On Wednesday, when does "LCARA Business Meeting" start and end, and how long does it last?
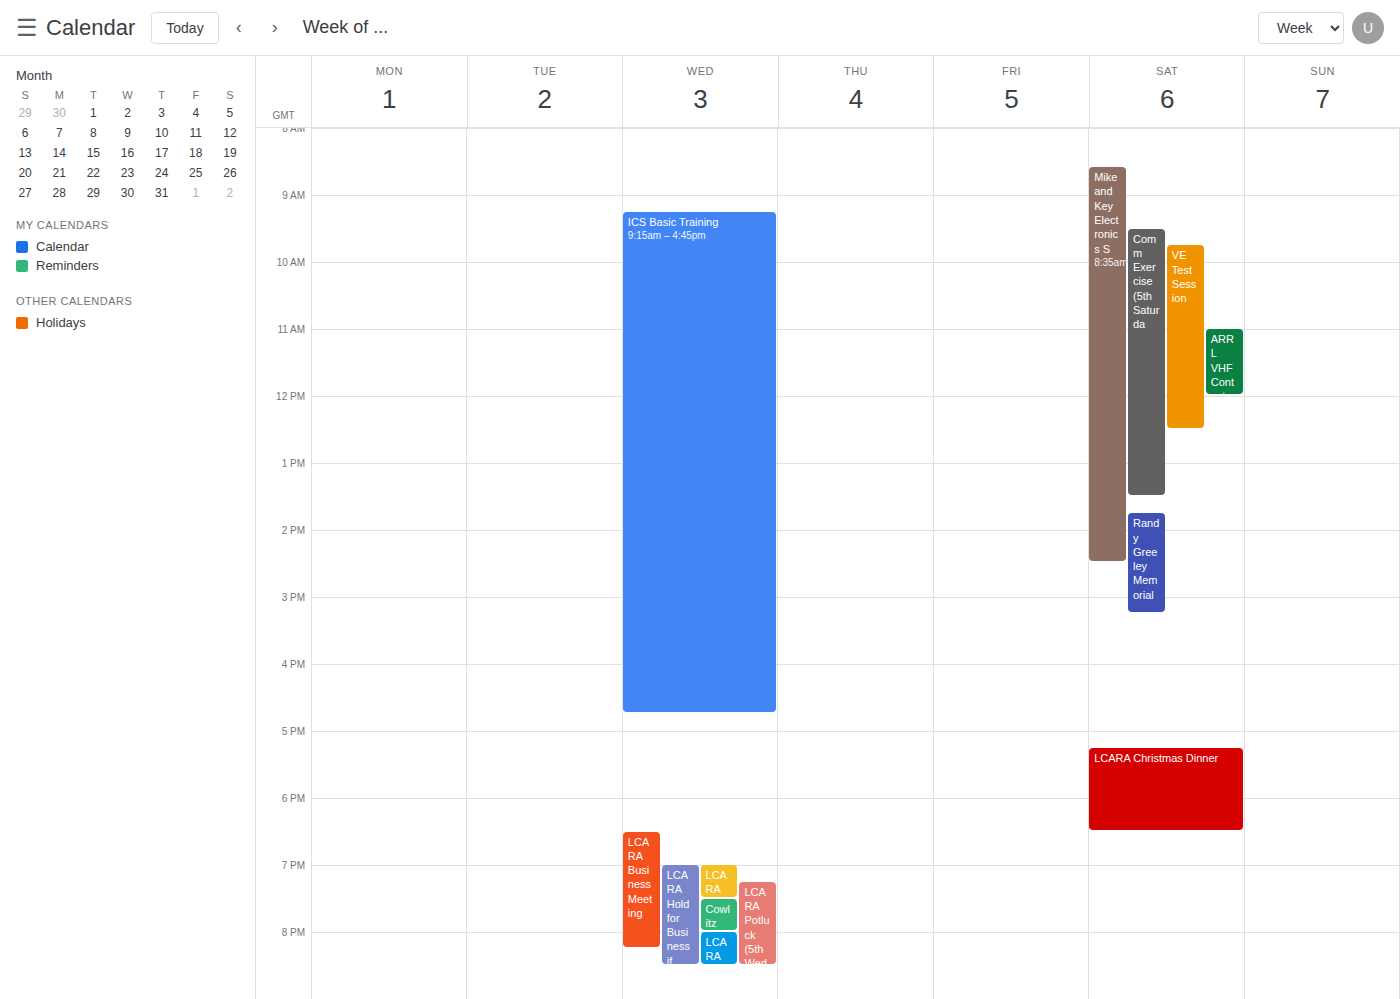
6:30 PM to 8:15 PM, 1 hour 45 minutes